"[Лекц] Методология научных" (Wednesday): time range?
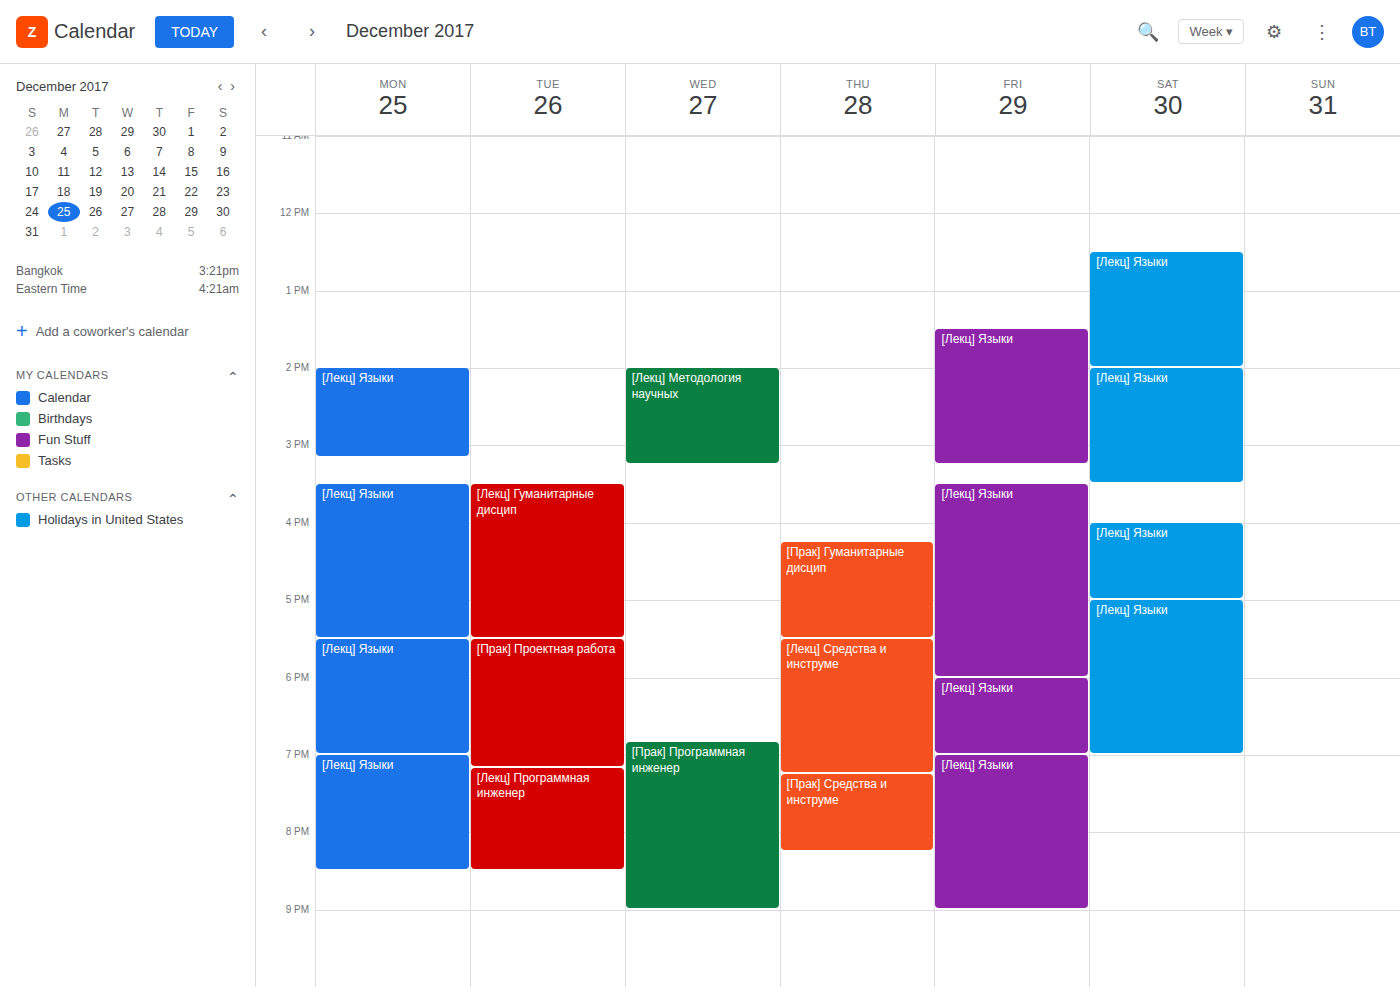
2:00 PM to 3:15 PM